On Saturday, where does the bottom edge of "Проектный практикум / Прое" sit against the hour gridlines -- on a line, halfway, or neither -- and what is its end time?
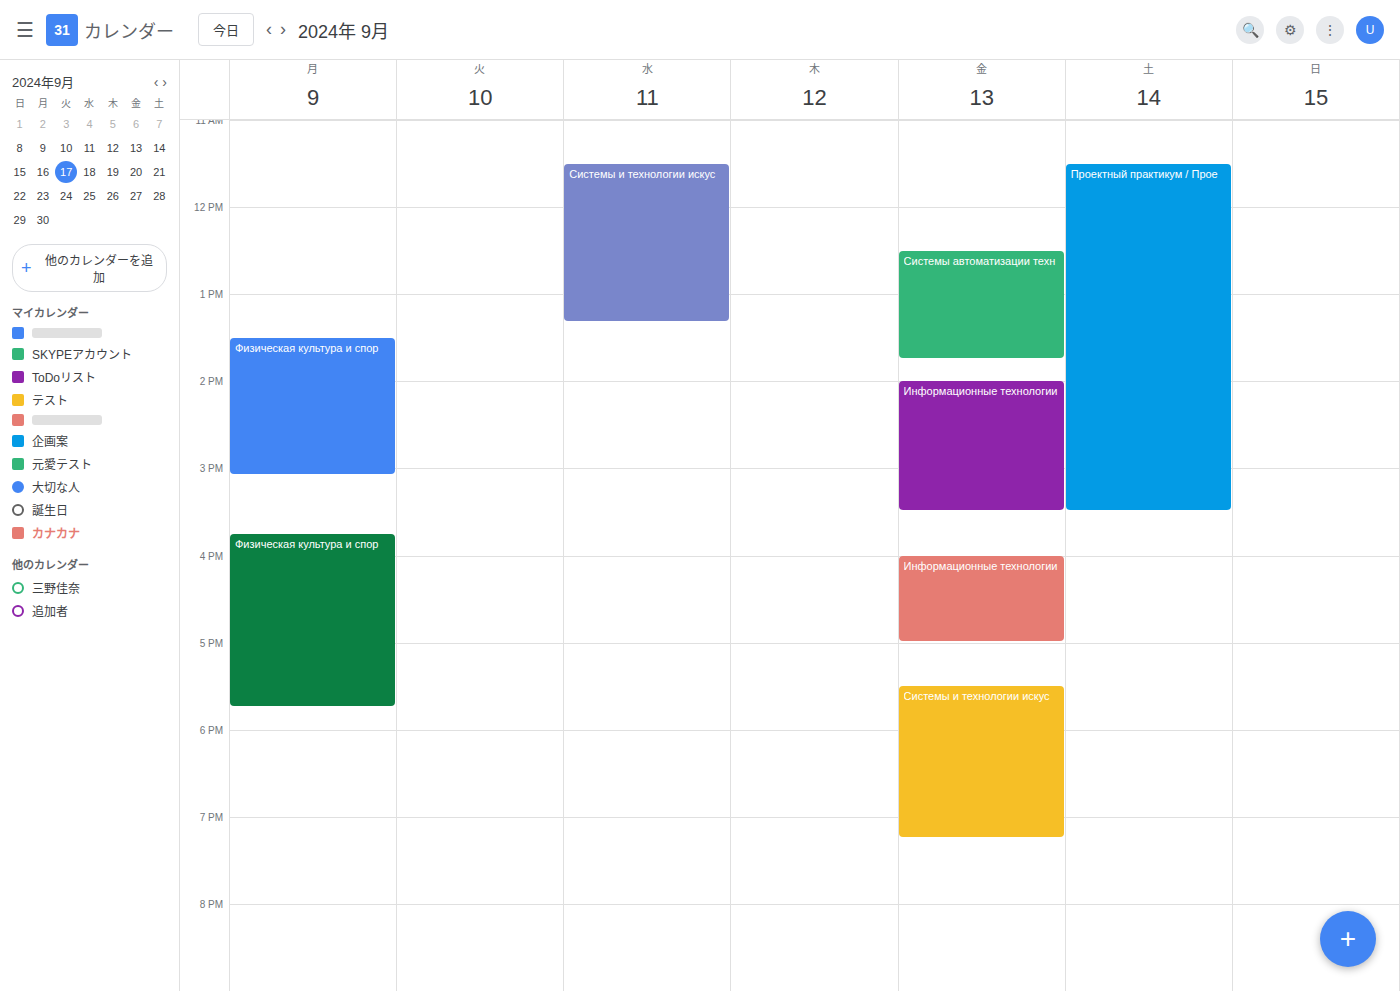
3:30 PM -- halfway between the 3 PM and 4 PM lines.